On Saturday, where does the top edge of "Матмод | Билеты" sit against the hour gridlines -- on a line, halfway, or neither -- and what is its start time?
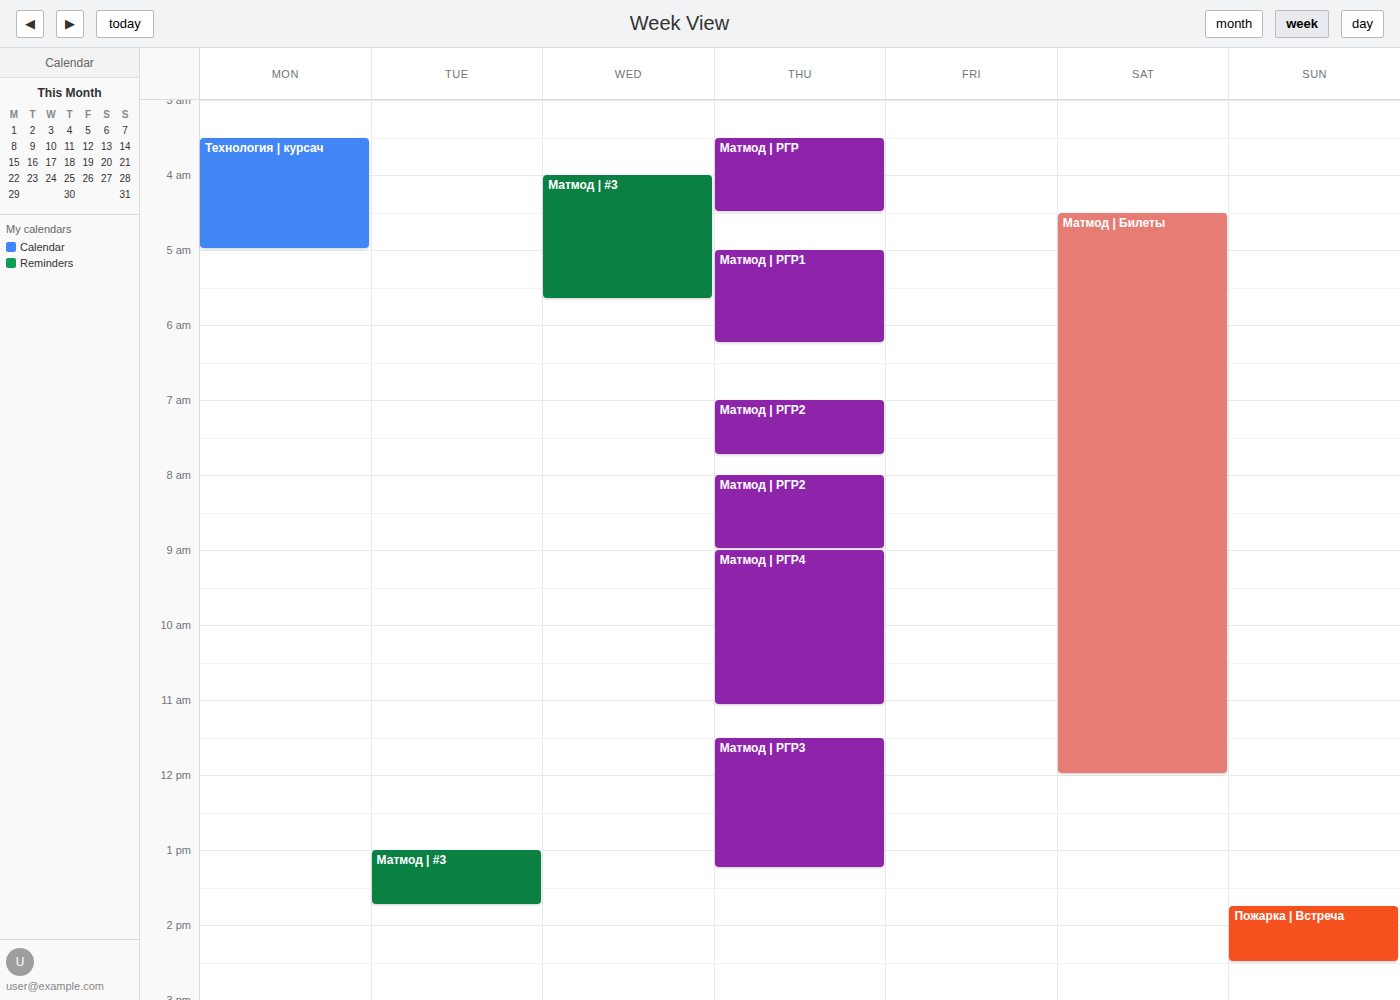
4:30 AM -- halfway between the 4 AM and 5 AM lines.